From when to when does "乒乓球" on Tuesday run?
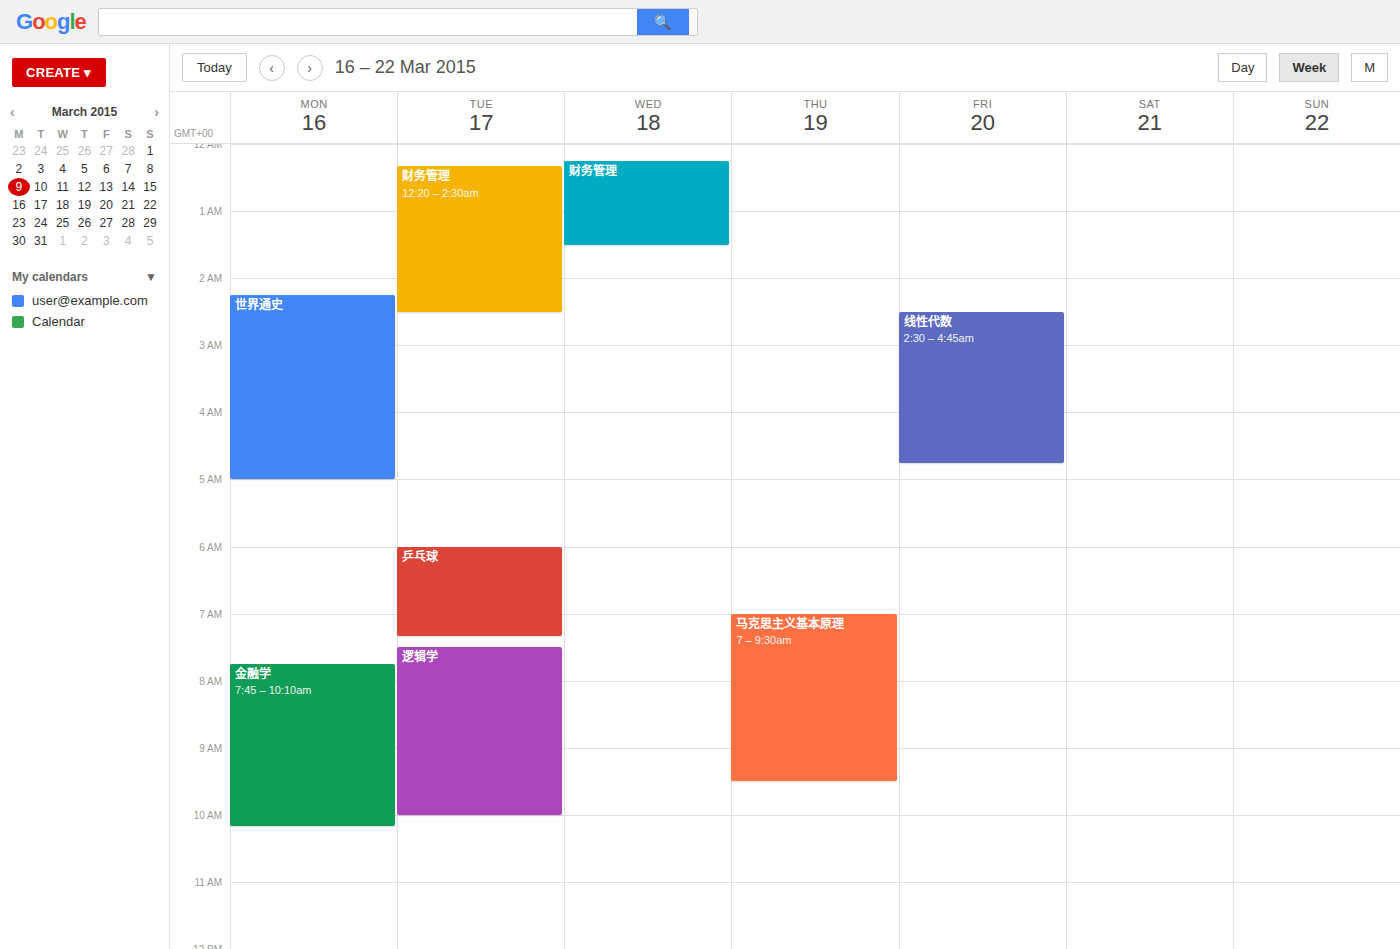
6:00 AM to 7:20 AM